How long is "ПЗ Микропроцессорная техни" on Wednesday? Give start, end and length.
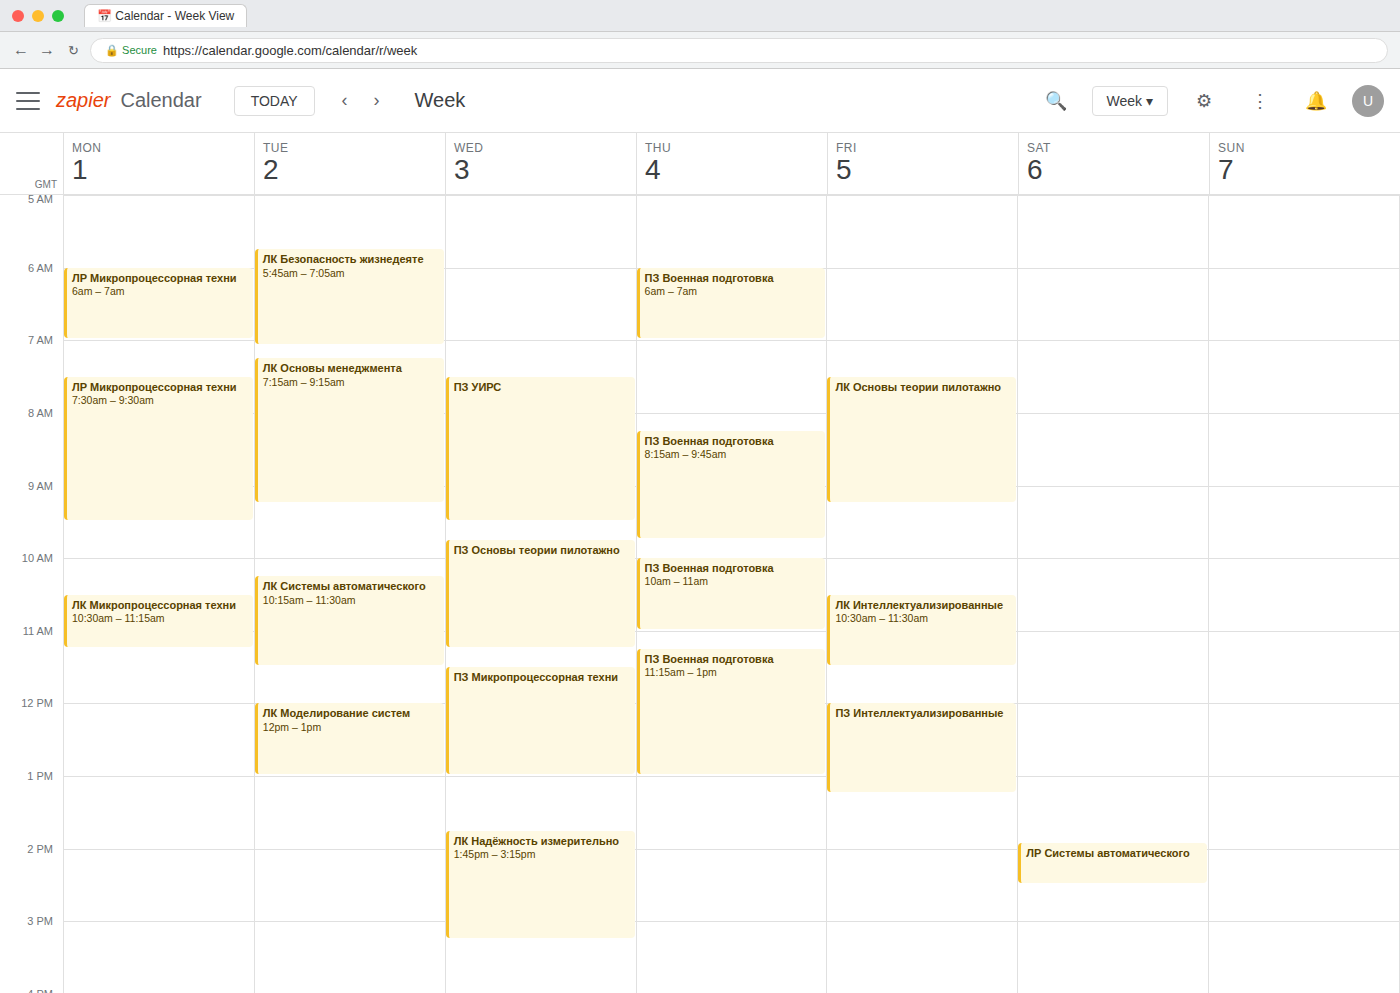
11:30 AM to 1:00 PM, 1 hour 30 minutes